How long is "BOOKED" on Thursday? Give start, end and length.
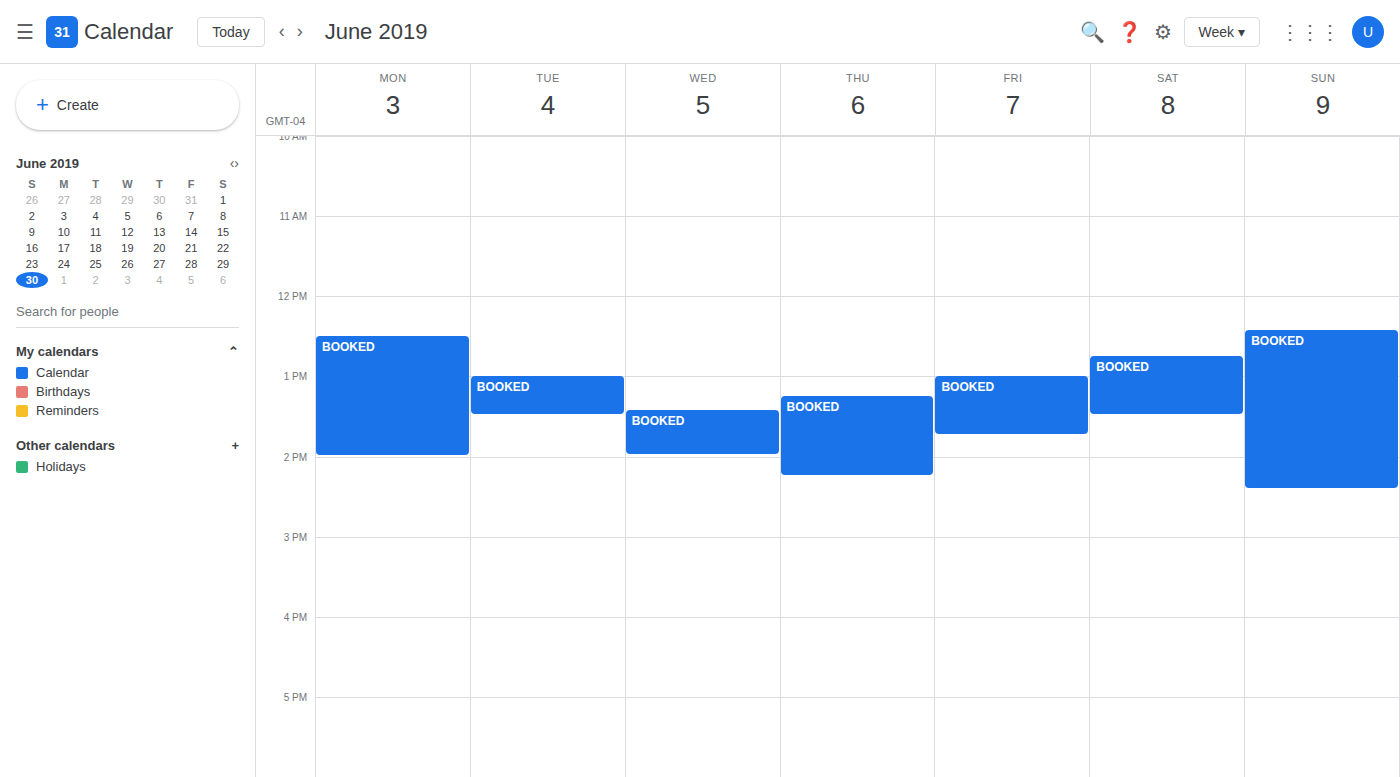
13:15 to 14:15, 1 hour